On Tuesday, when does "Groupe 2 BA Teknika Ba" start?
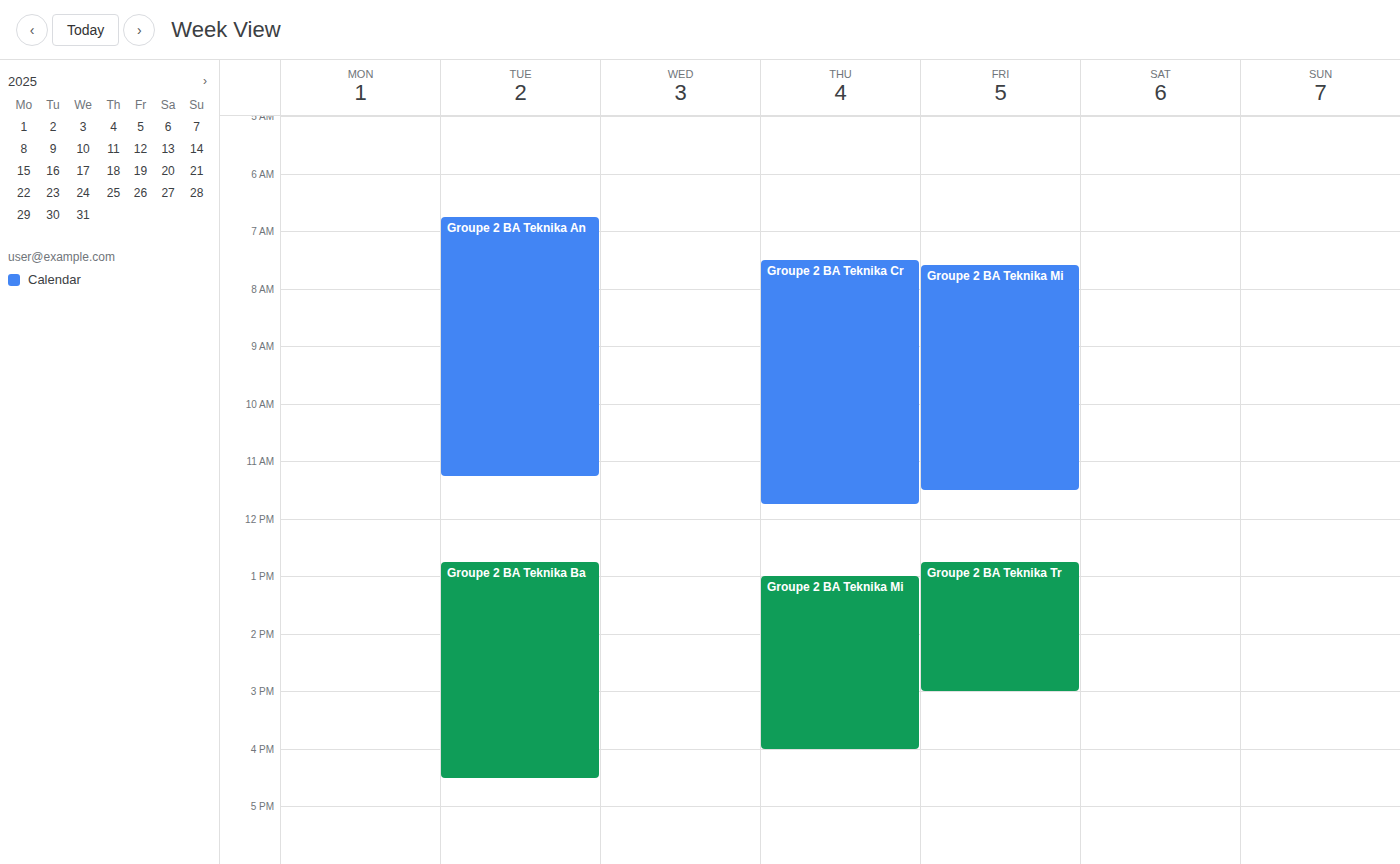
12:45 PM